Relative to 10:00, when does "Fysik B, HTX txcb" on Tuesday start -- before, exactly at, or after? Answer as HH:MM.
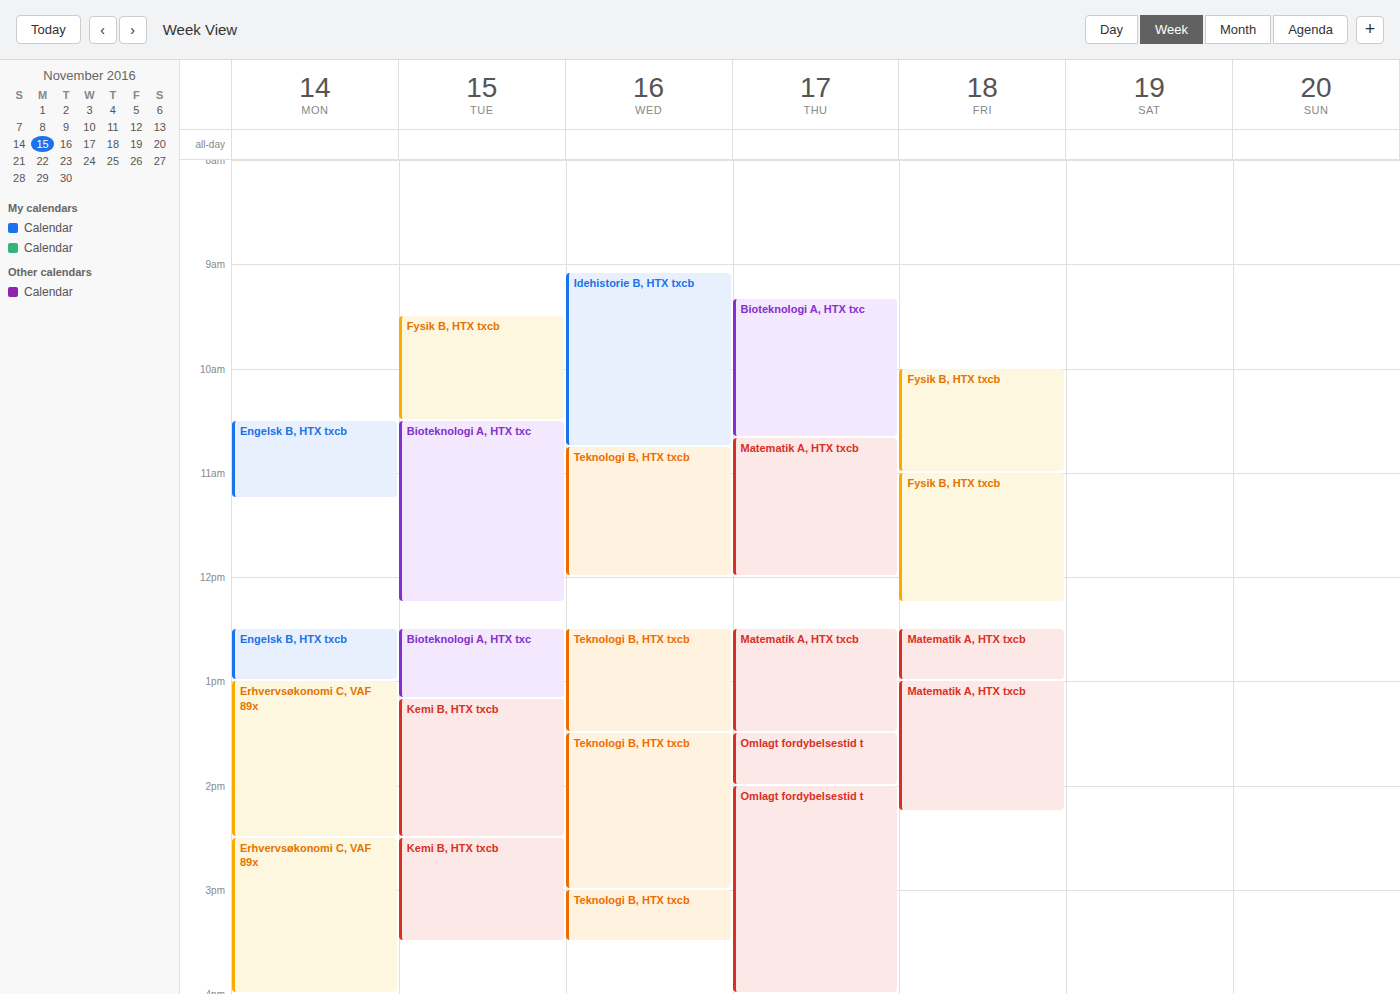
09:30 -- before 10:00, 30 minutes above the 10:00 line.